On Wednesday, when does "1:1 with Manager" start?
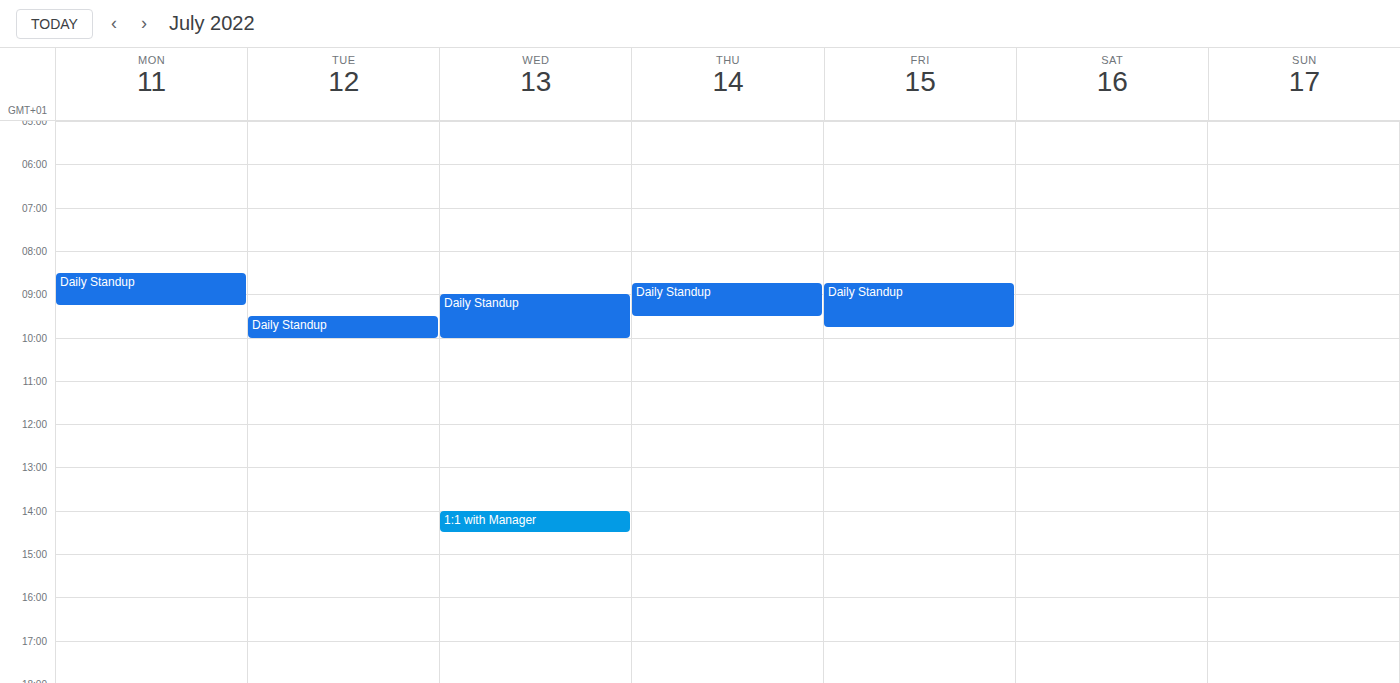
2:00 PM